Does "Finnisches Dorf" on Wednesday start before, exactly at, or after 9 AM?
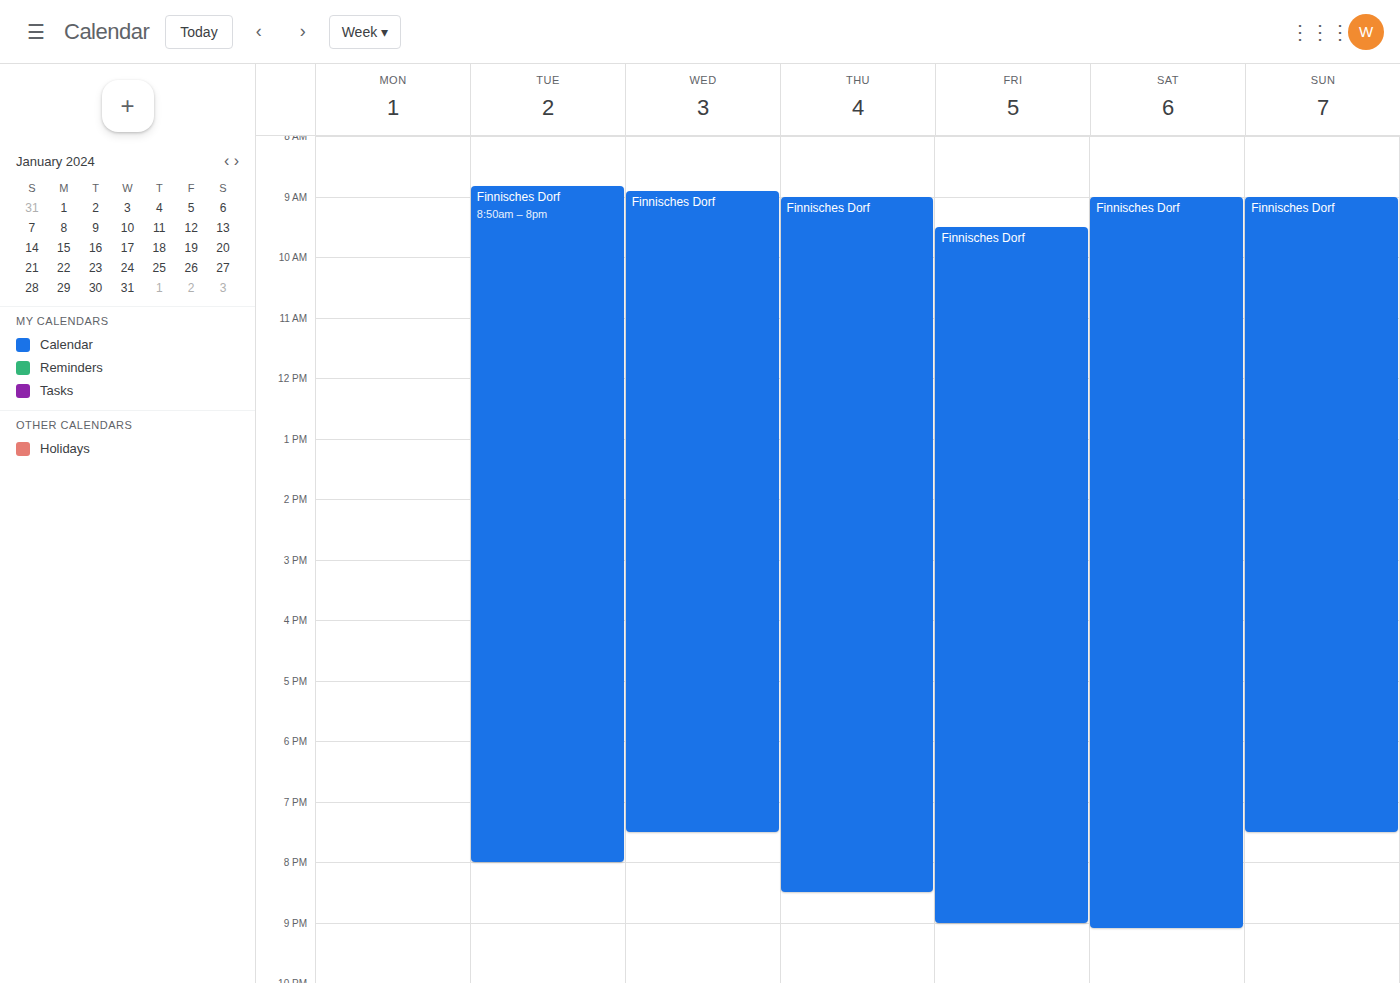
8:55 AM -- before 9 AM, 5 minutes above the 9 AM line.